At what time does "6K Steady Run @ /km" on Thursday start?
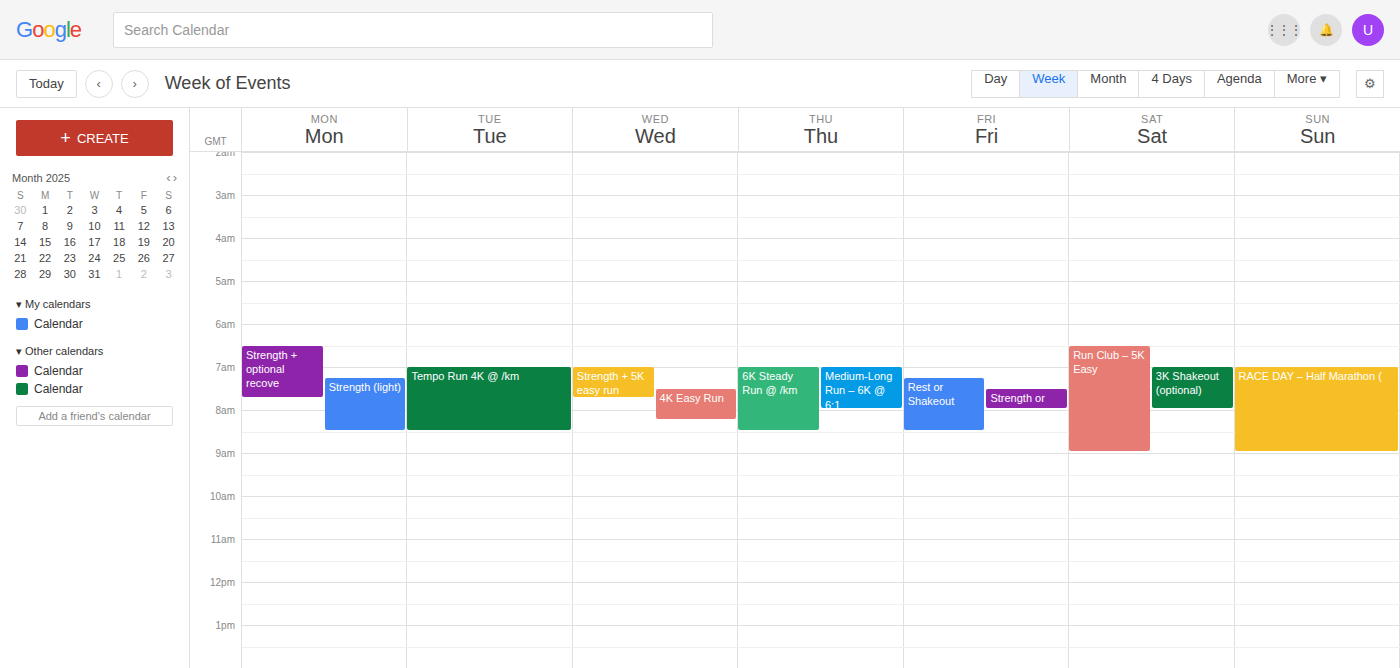
7:00 AM